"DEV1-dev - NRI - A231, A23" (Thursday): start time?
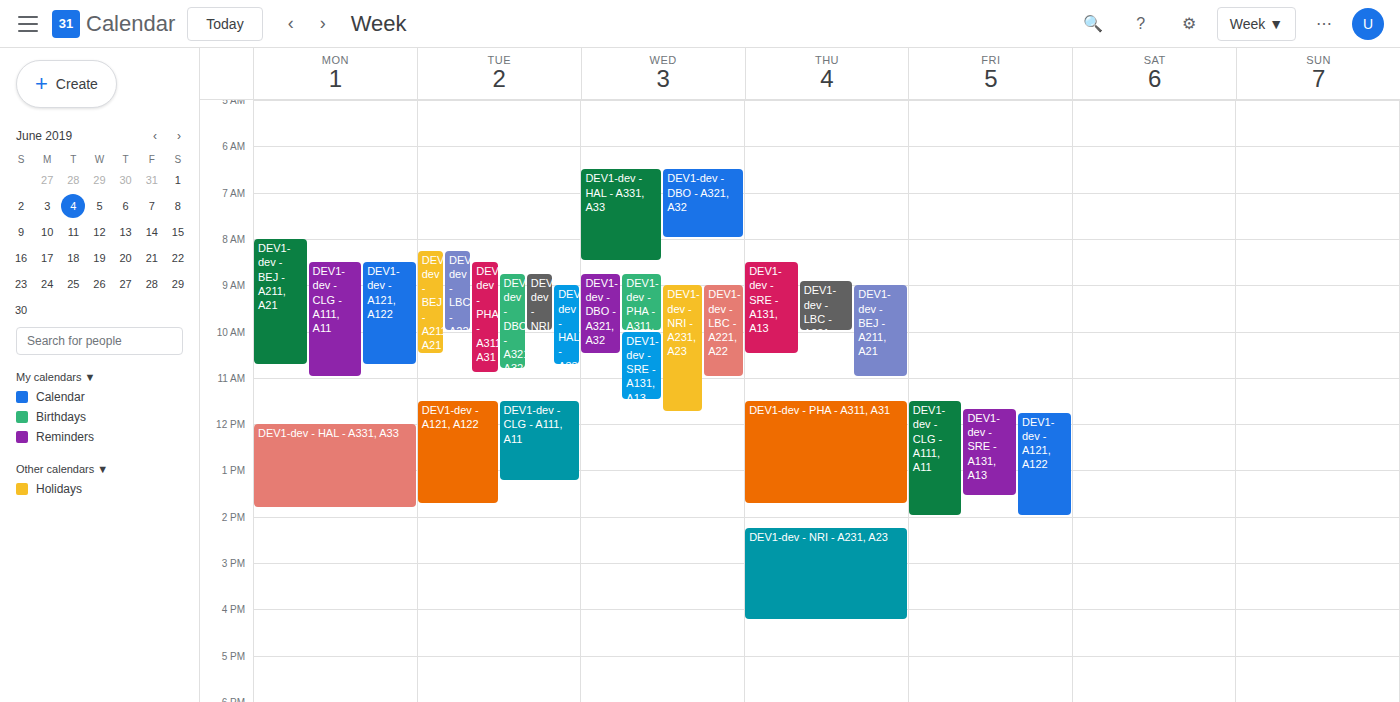
2:15 PM